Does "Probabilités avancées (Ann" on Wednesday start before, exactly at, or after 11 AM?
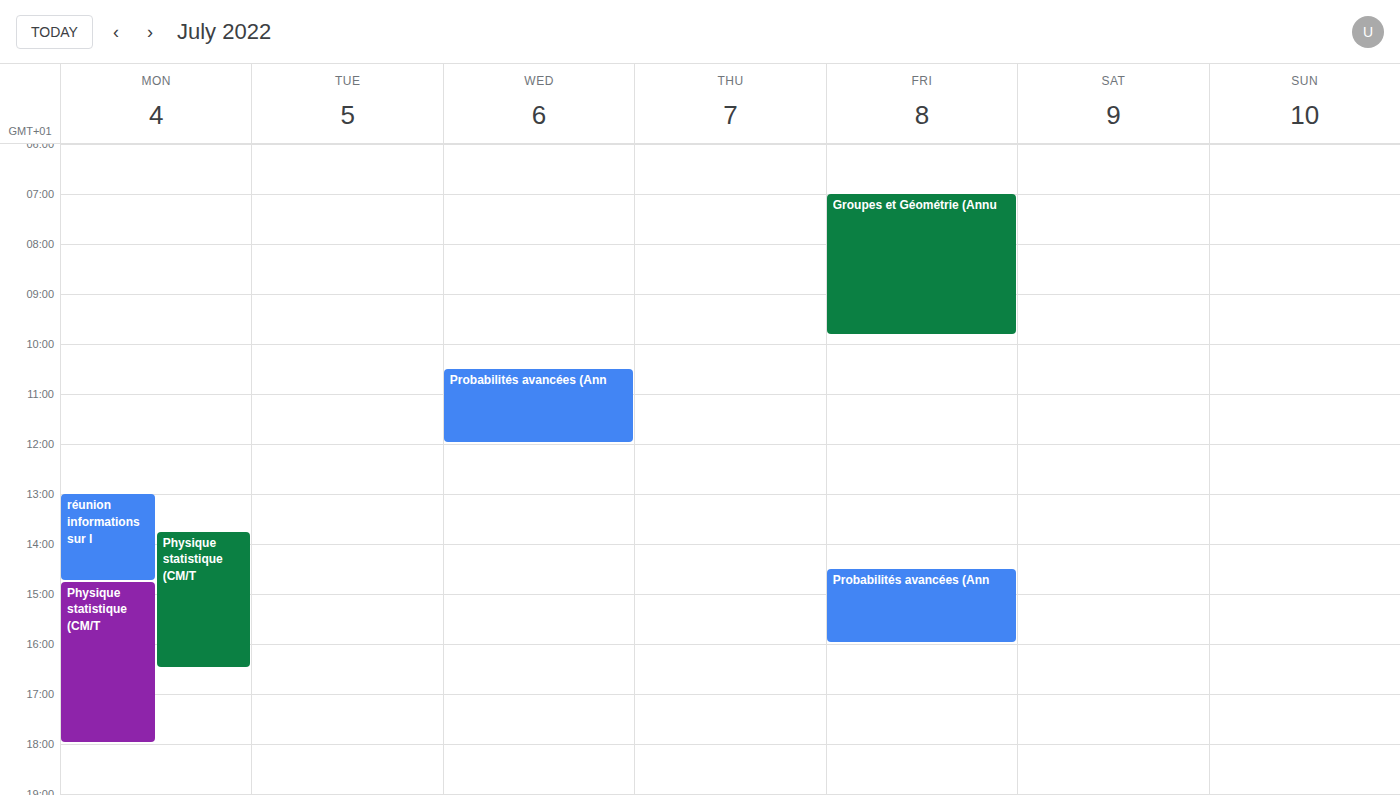
10:30 AM -- before 11 AM, 30 minutes above the 11 AM line.